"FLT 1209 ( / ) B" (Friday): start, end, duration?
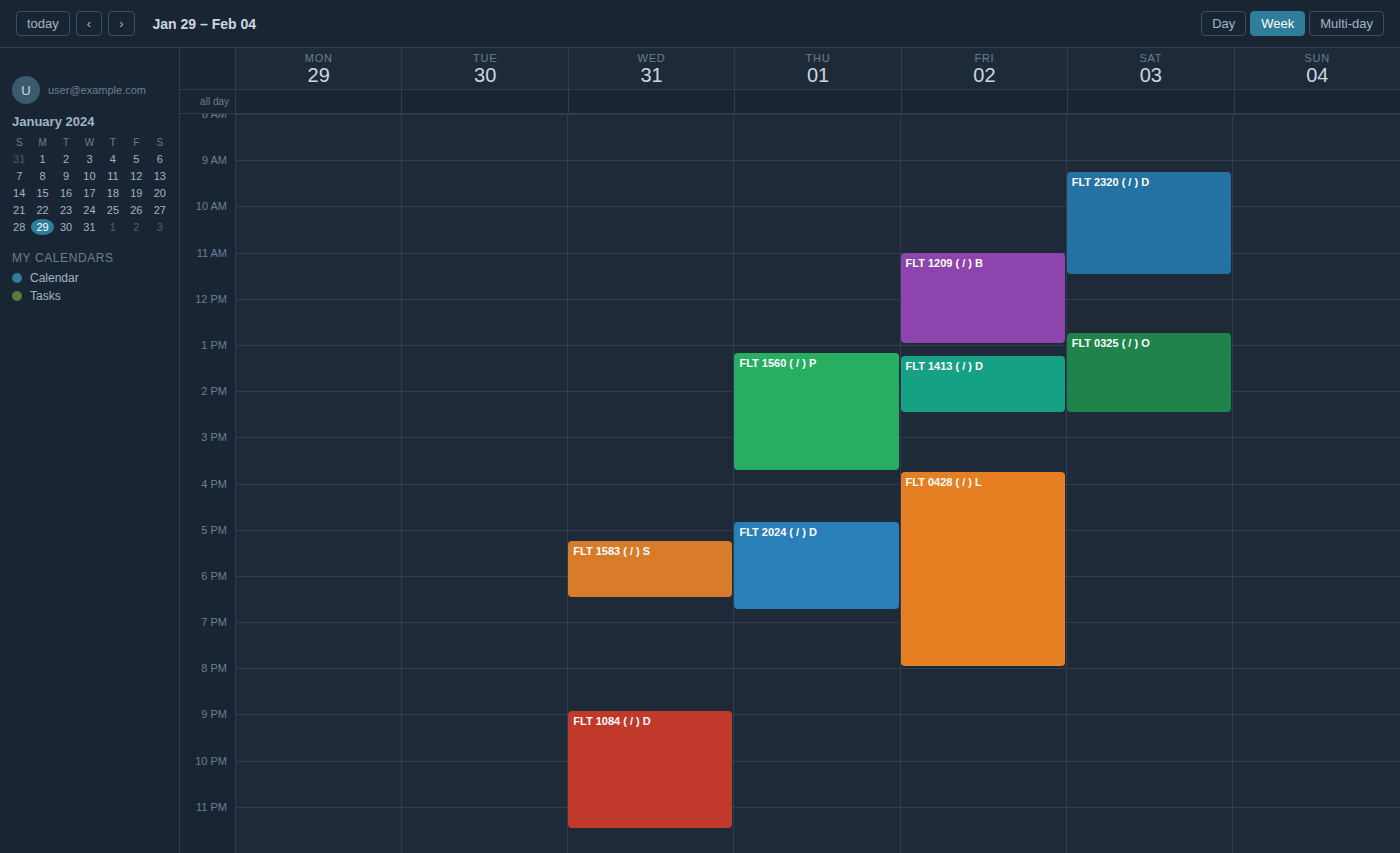
11:00 to 13:00, 2 hours